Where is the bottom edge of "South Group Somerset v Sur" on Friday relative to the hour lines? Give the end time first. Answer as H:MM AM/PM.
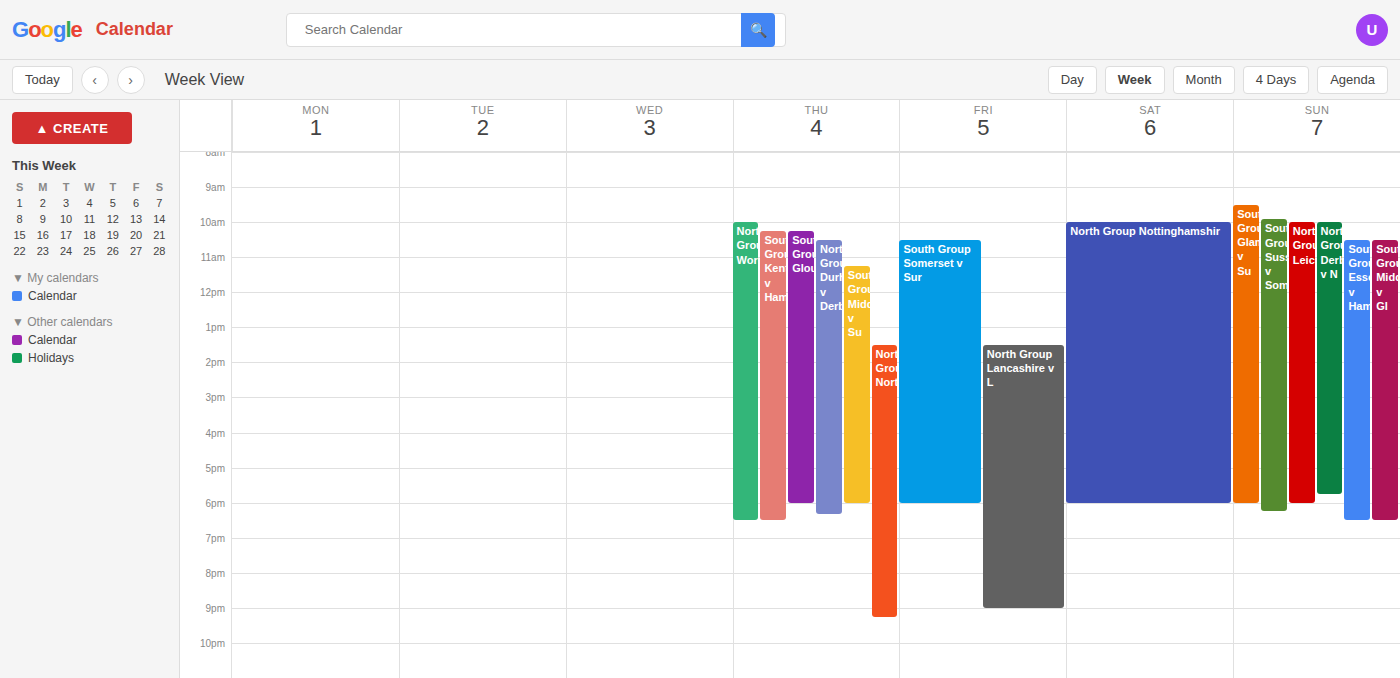
6:00 PM -- exactly on the 6 PM line.